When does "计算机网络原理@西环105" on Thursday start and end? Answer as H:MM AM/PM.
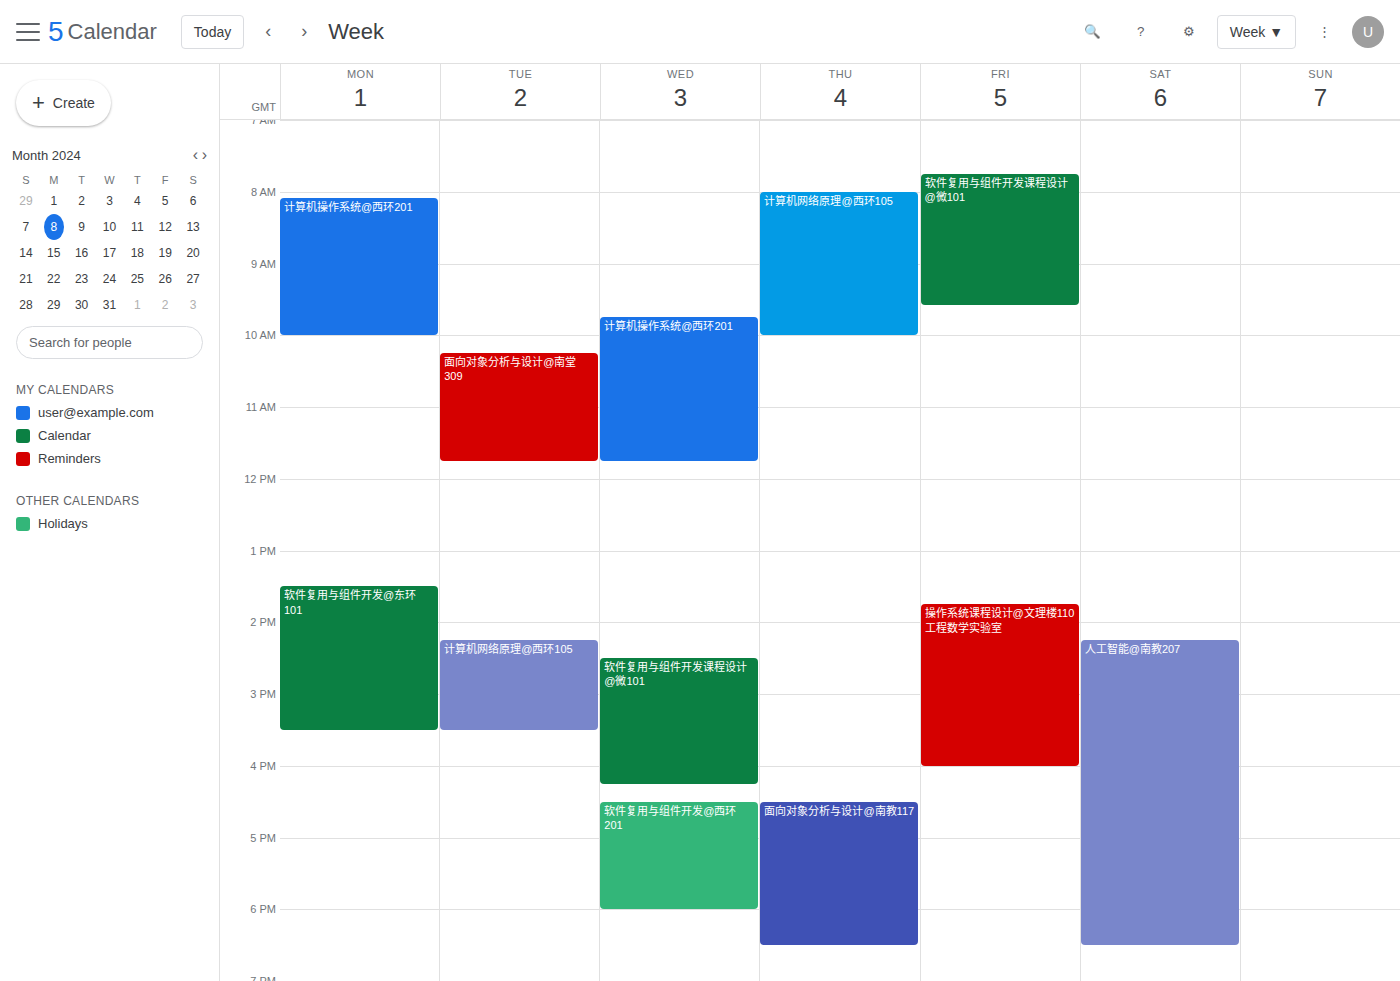
8:00 AM to 10:00 AM